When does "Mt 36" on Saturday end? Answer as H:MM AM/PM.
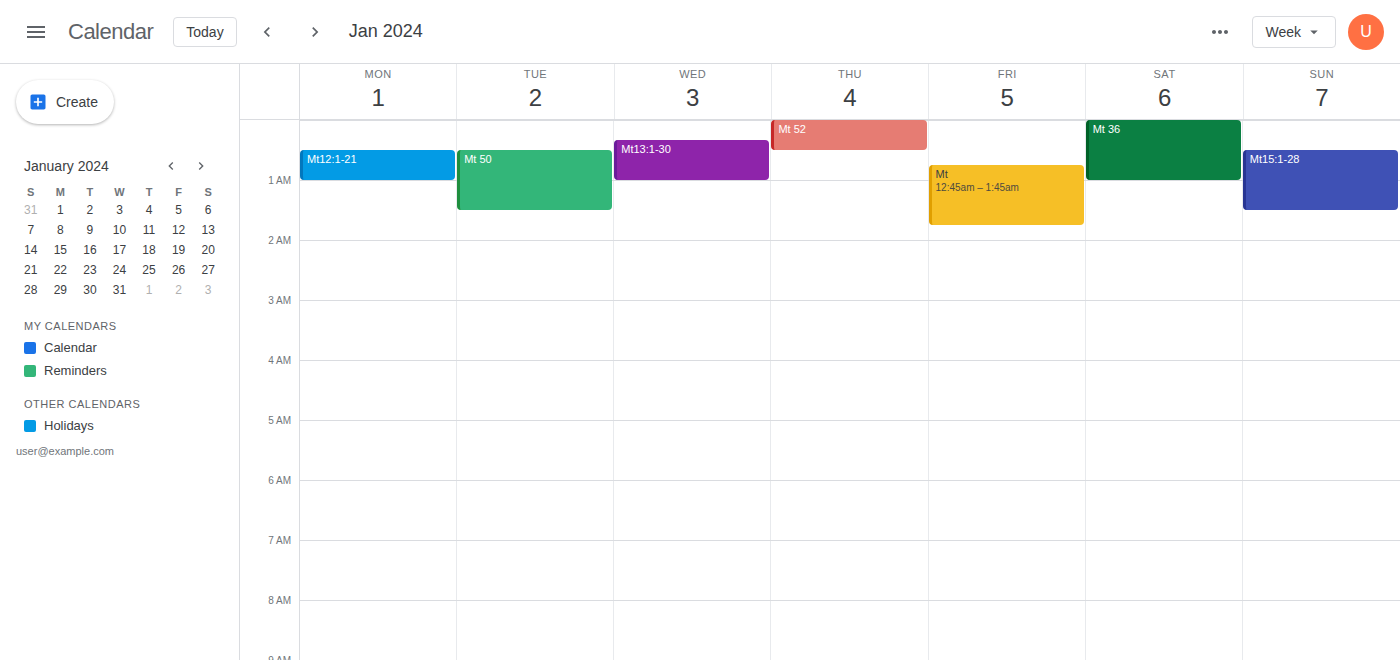
1:00 AM